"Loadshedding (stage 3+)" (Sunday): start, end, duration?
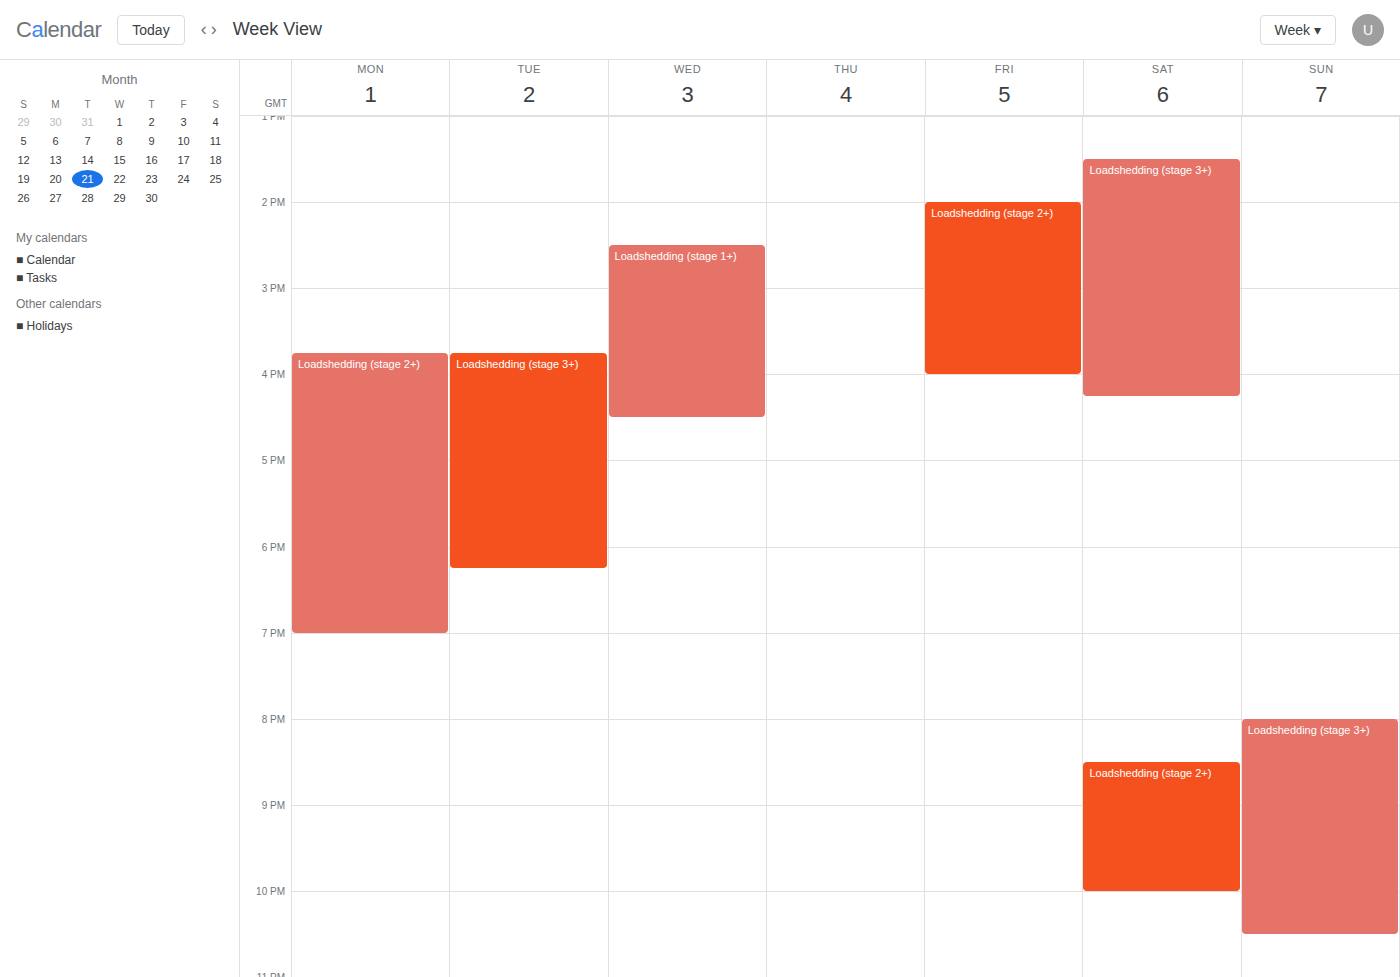
20:00 to 22:30, 2 hours 30 minutes